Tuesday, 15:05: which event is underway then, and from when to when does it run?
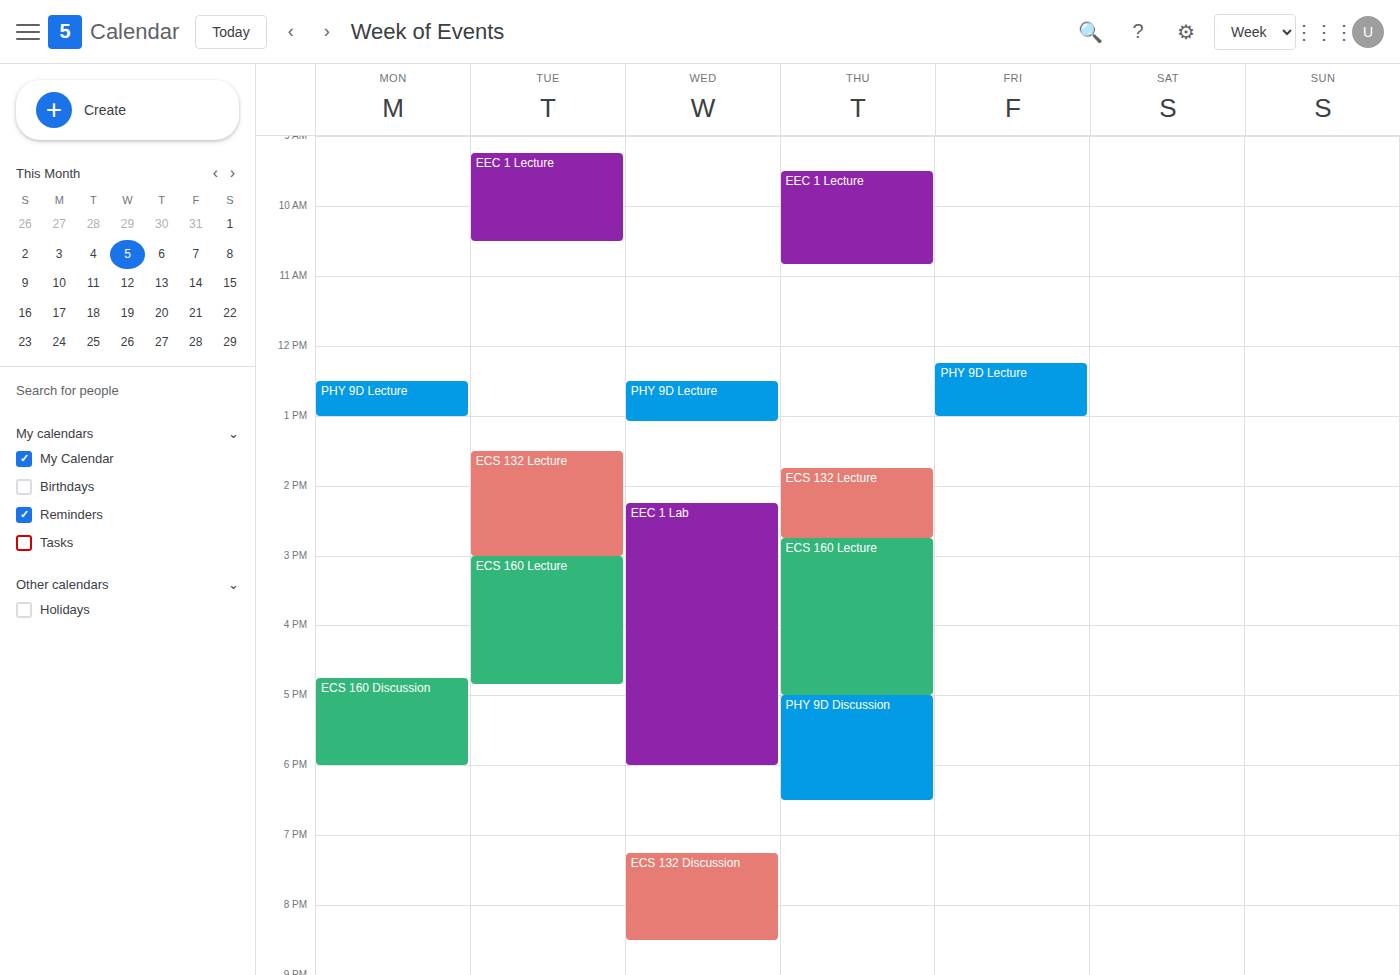
"ECS 160 Lecture", 15:00 to 16:50